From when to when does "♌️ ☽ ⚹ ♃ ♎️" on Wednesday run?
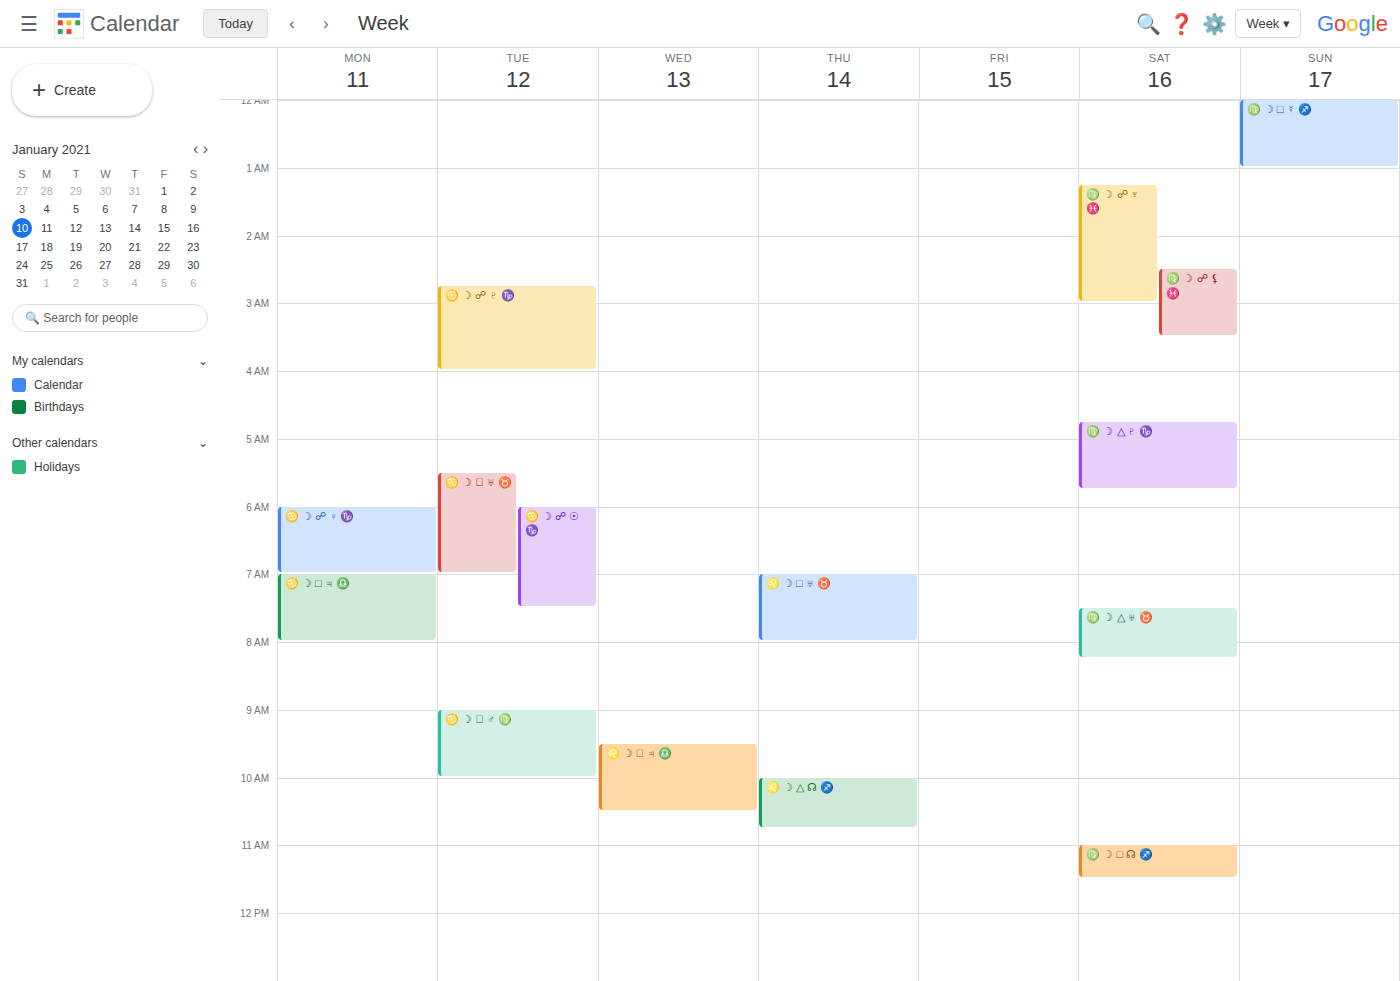
9:30 AM to 10:30 AM